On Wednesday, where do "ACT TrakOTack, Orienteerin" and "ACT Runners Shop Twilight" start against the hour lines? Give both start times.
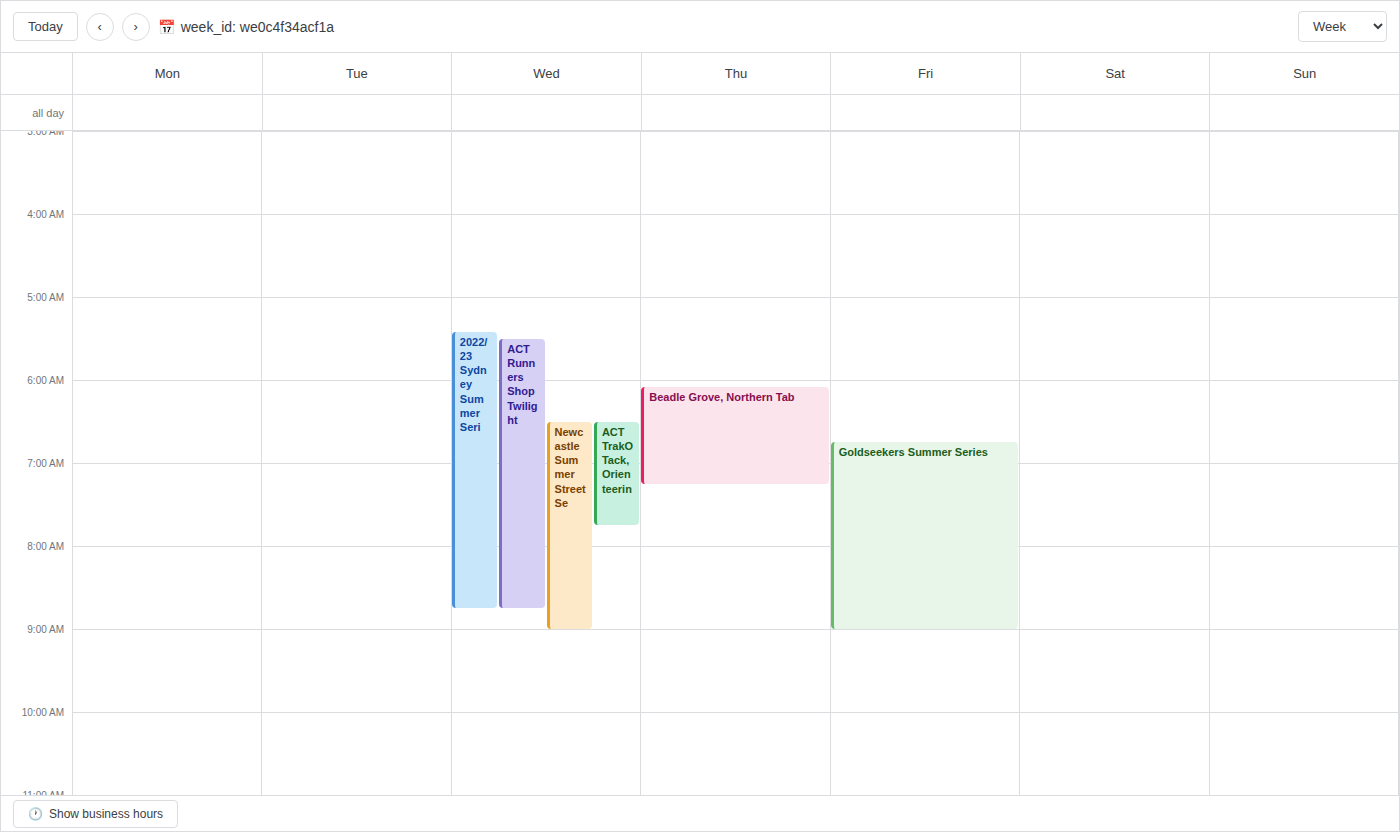
"ACT TrakOTack, Orienteerin": 6:30 AM, halfway between the 6 AM and 7 AM lines. "ACT Runners Shop Twilight": 5:30 AM, halfway between the 5 AM and 6 AM lines.